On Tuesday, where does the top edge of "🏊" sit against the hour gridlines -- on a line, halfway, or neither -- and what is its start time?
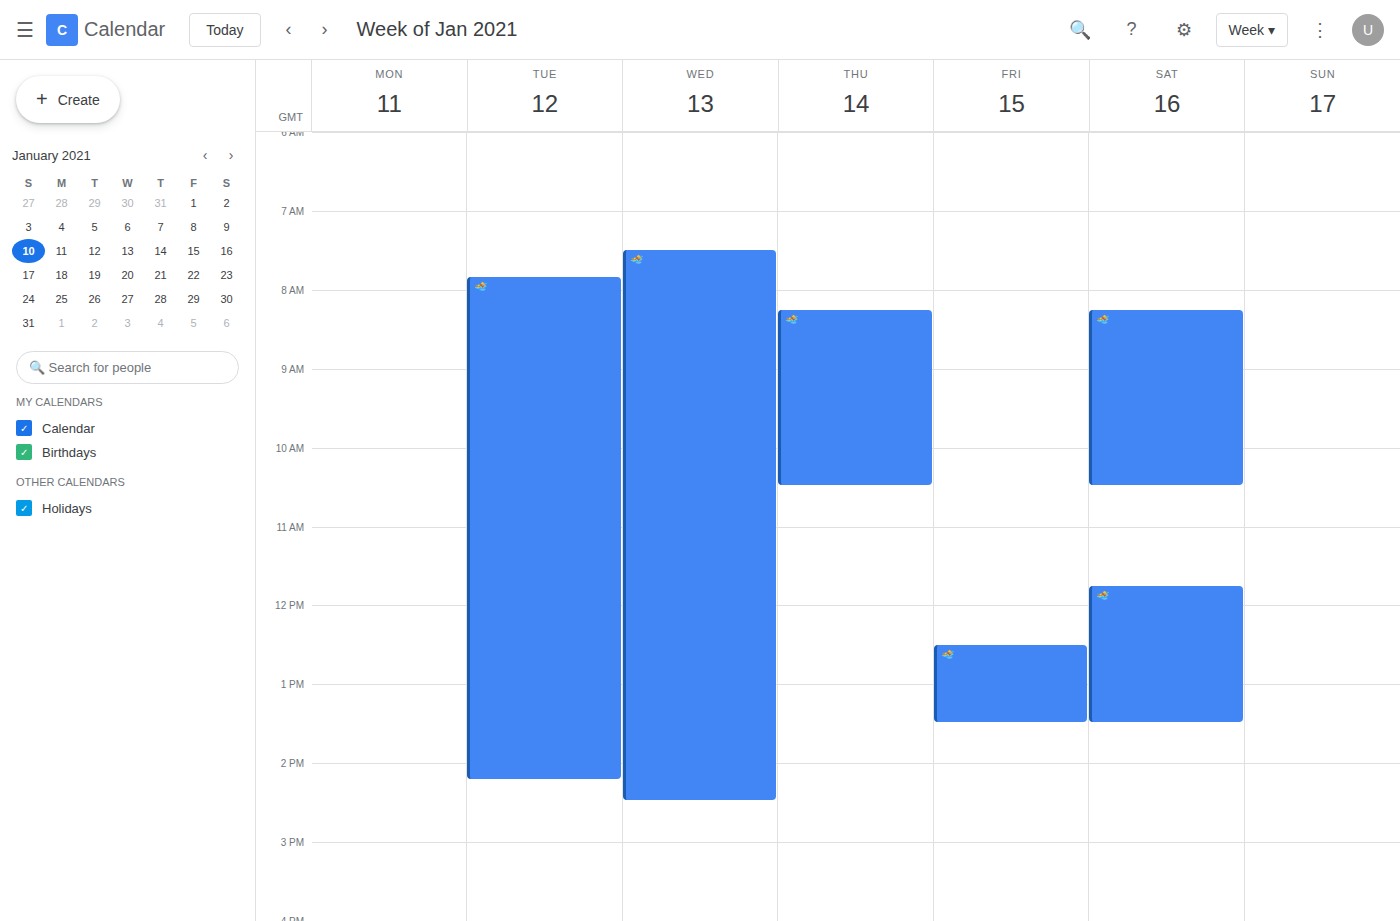
07:50 -- neither: 50 minutes below the 07:00 line and 10 minutes above the 08:00 line.